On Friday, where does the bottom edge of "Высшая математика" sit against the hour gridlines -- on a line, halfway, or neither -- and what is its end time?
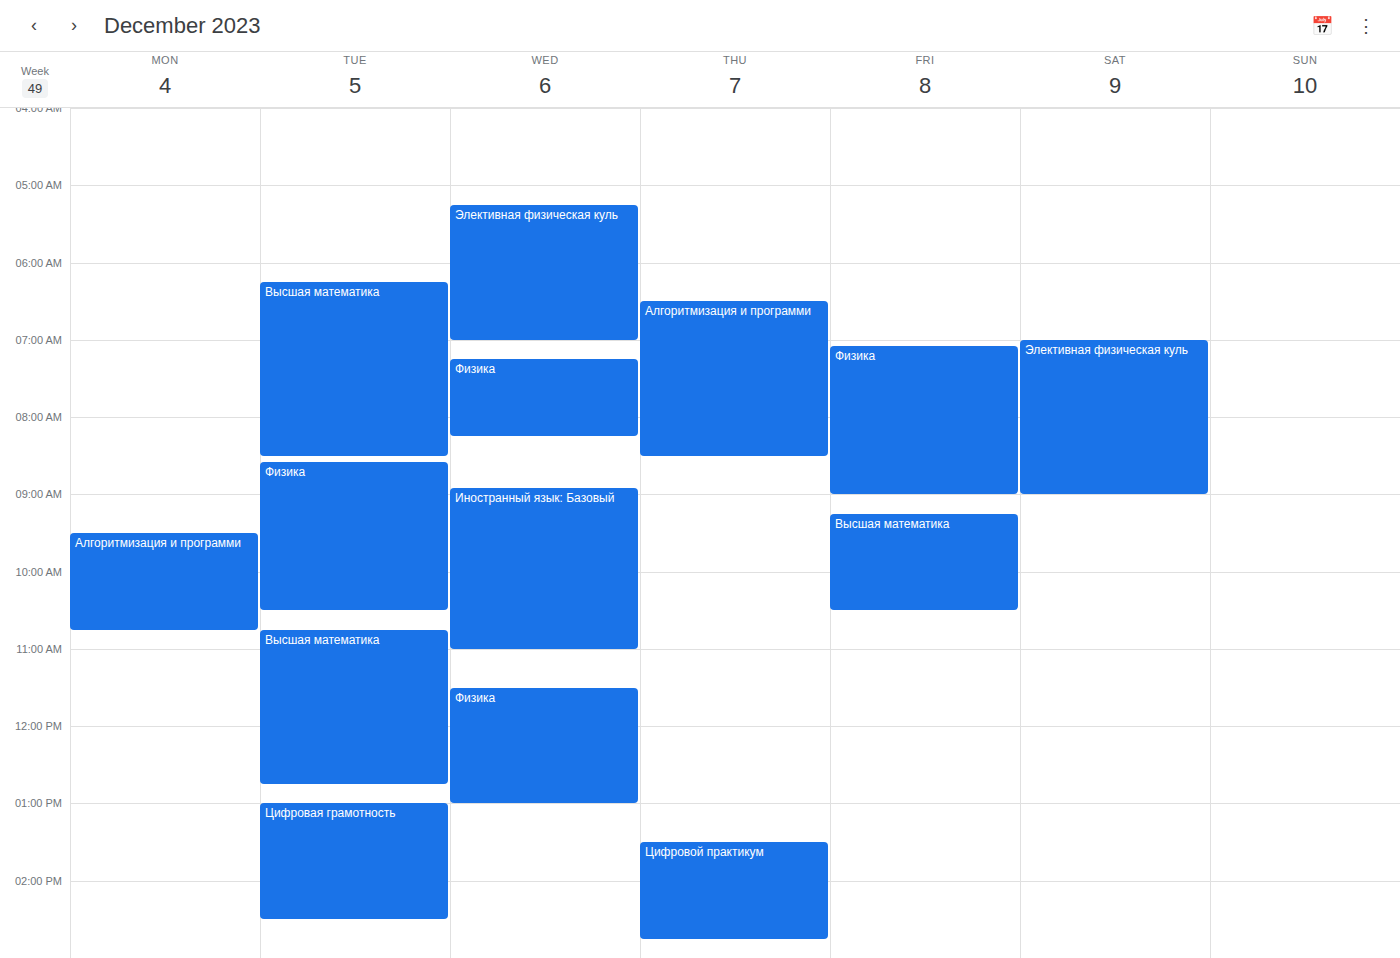
10:30 AM -- halfway between the 10 AM and 11 AM lines.